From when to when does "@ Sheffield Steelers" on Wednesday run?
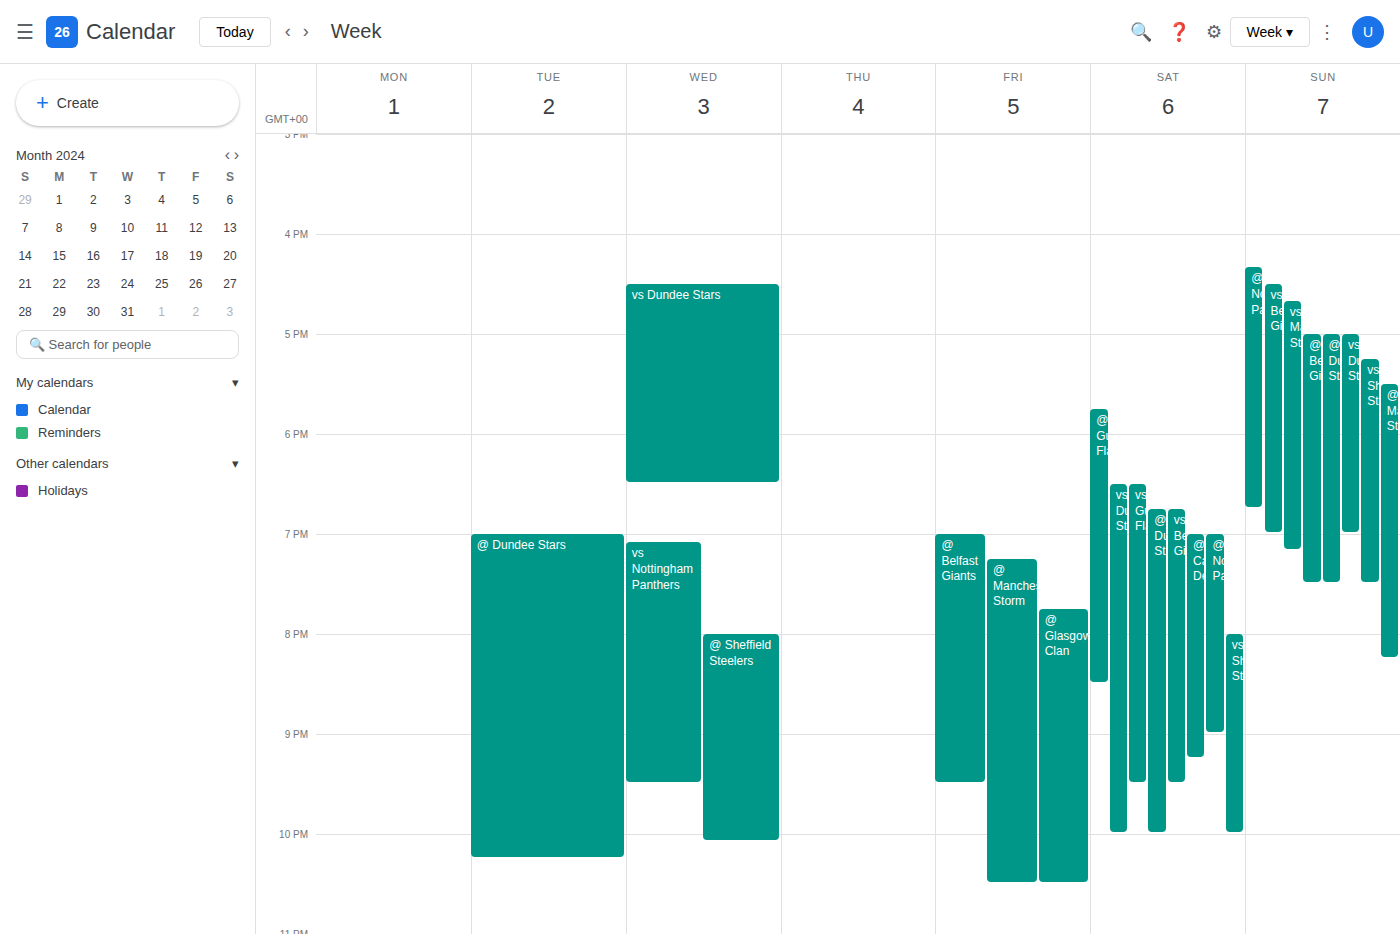
8:00 PM to 10:05 PM